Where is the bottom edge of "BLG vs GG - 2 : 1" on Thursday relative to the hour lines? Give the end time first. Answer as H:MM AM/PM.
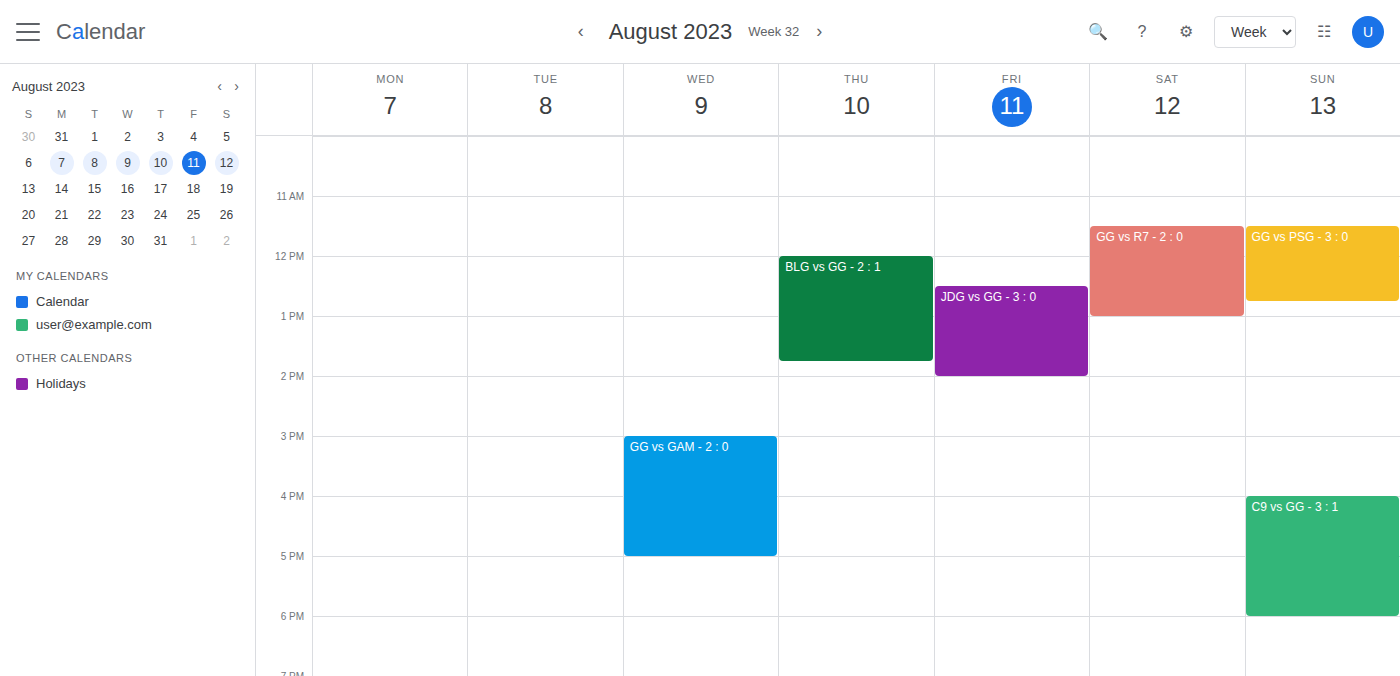
1:45 PM -- neither: three quarters of the way from the 1 PM line to the 2 PM line.